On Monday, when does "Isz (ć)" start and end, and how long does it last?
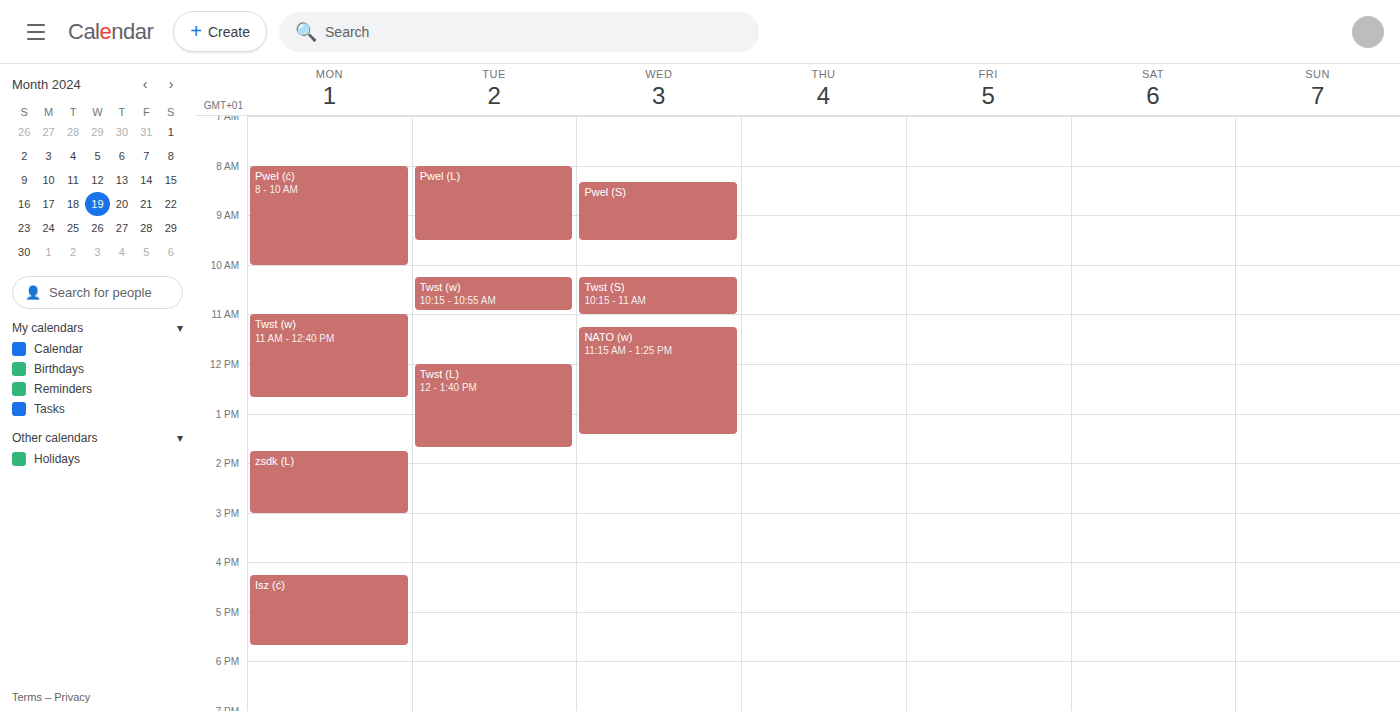
4:15 PM to 5:40 PM, 1 hour 25 minutes